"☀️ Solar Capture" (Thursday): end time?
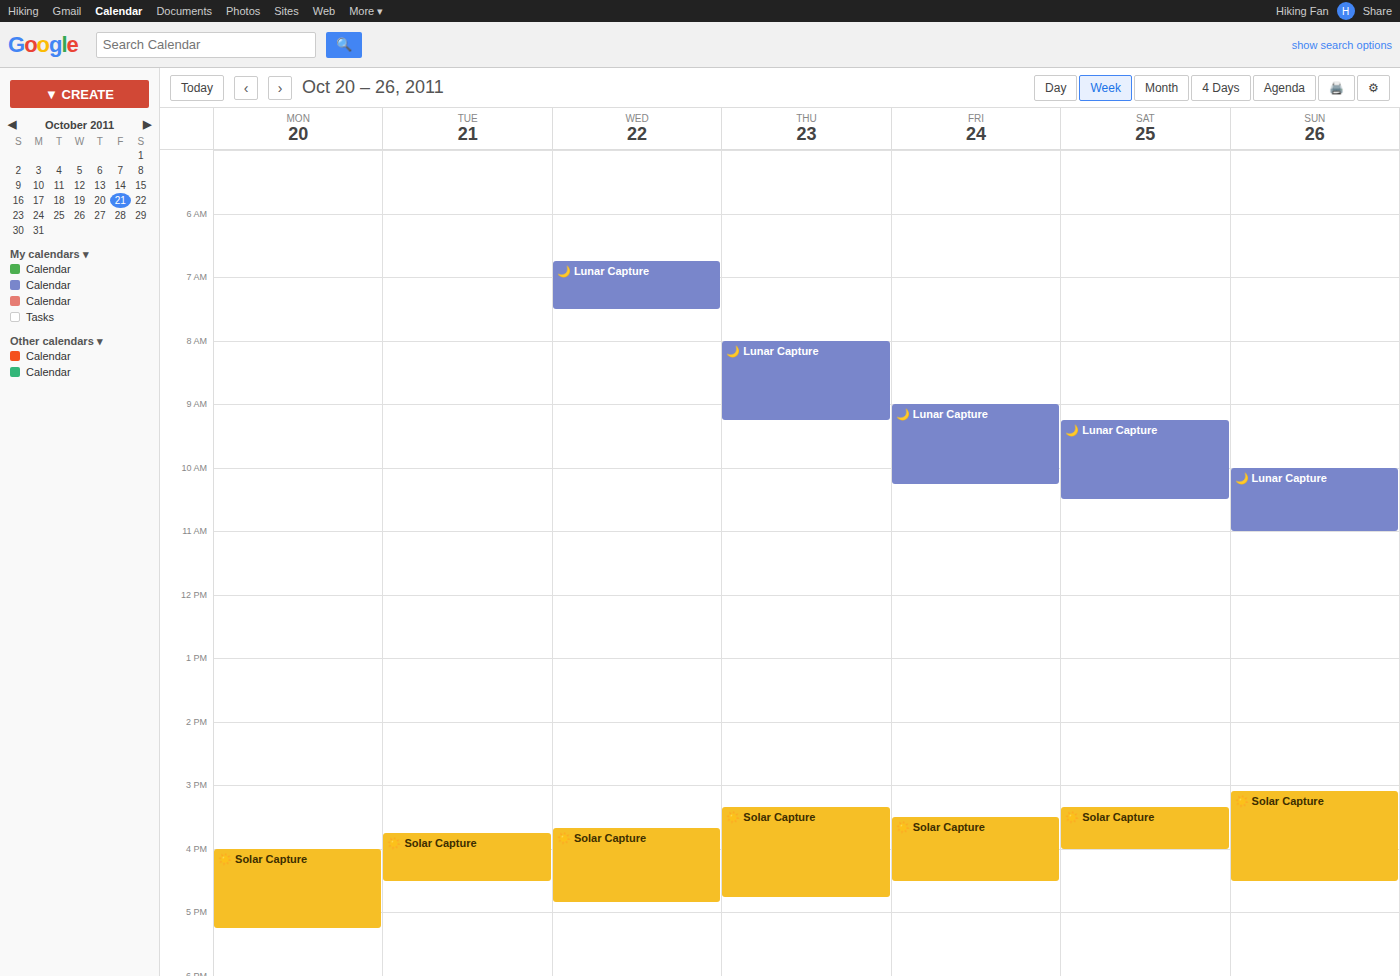
4:45 PM